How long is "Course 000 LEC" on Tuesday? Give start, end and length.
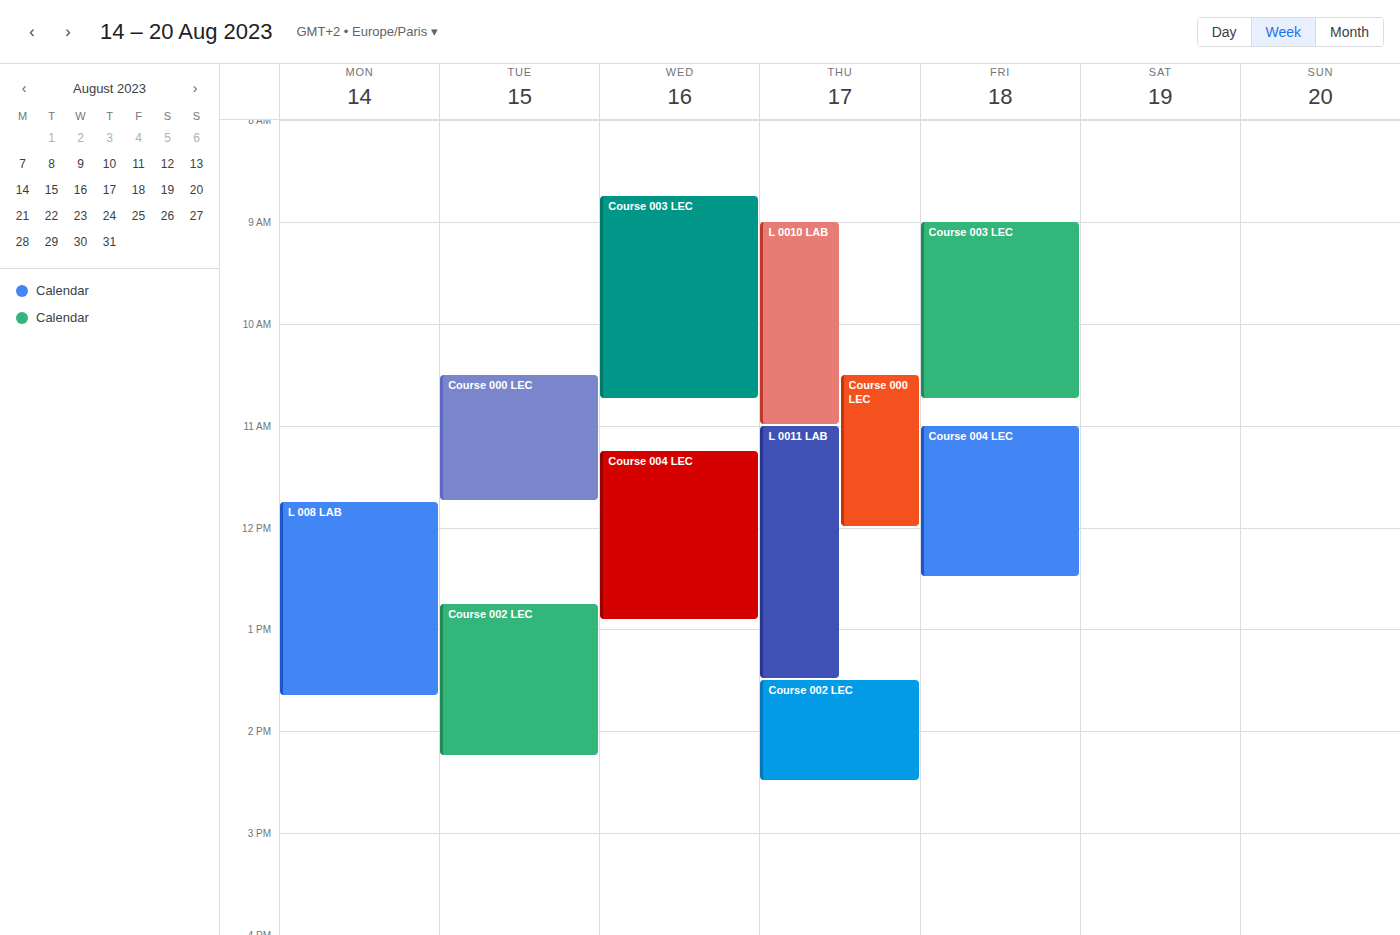
10:30 AM to 11:45 AM, 1 hour 15 minutes